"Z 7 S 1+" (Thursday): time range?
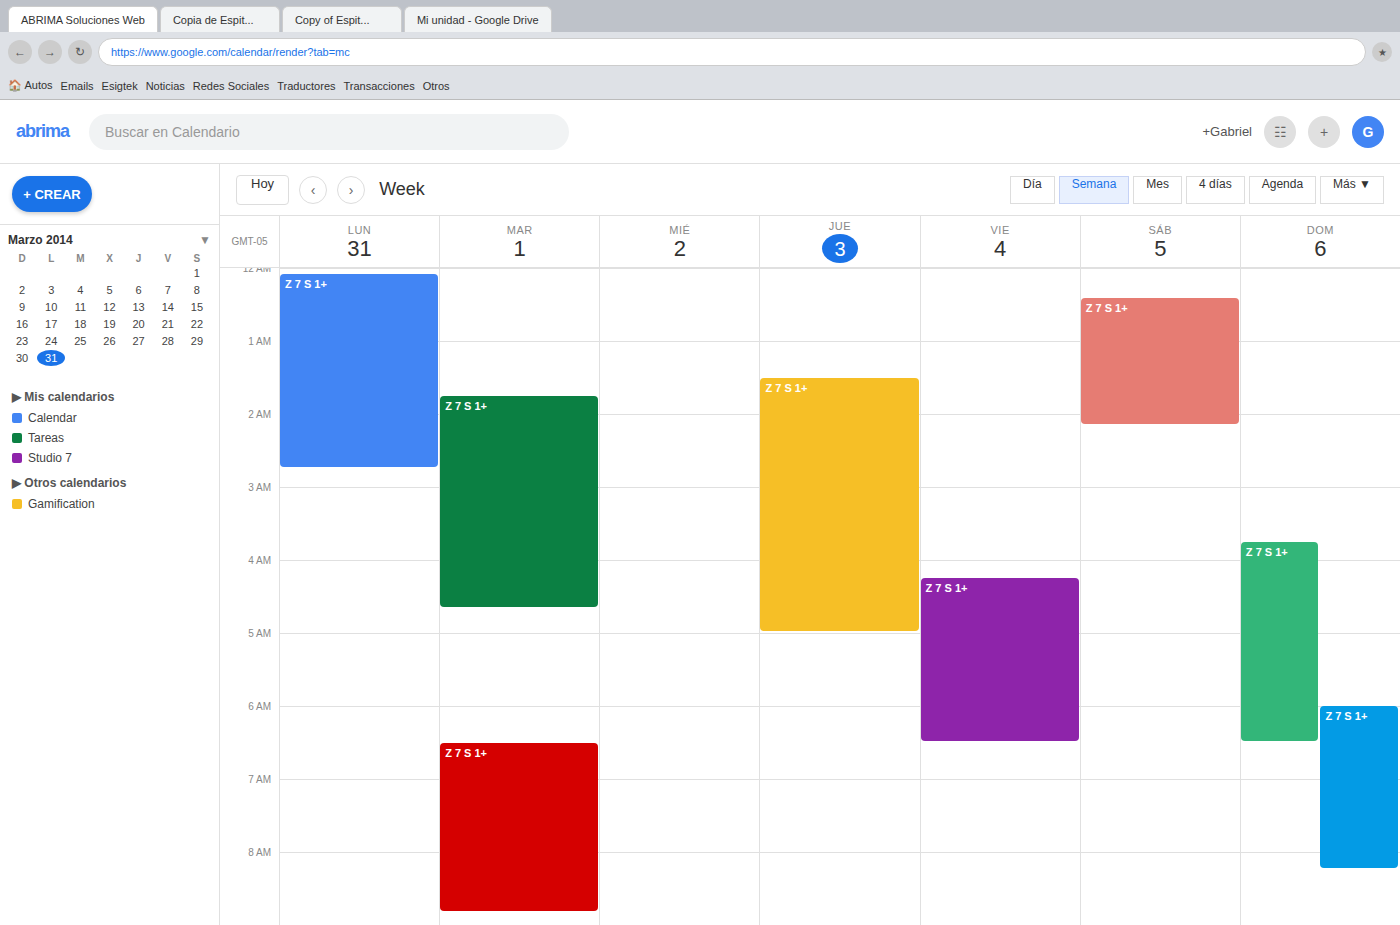
01:30 to 05:00